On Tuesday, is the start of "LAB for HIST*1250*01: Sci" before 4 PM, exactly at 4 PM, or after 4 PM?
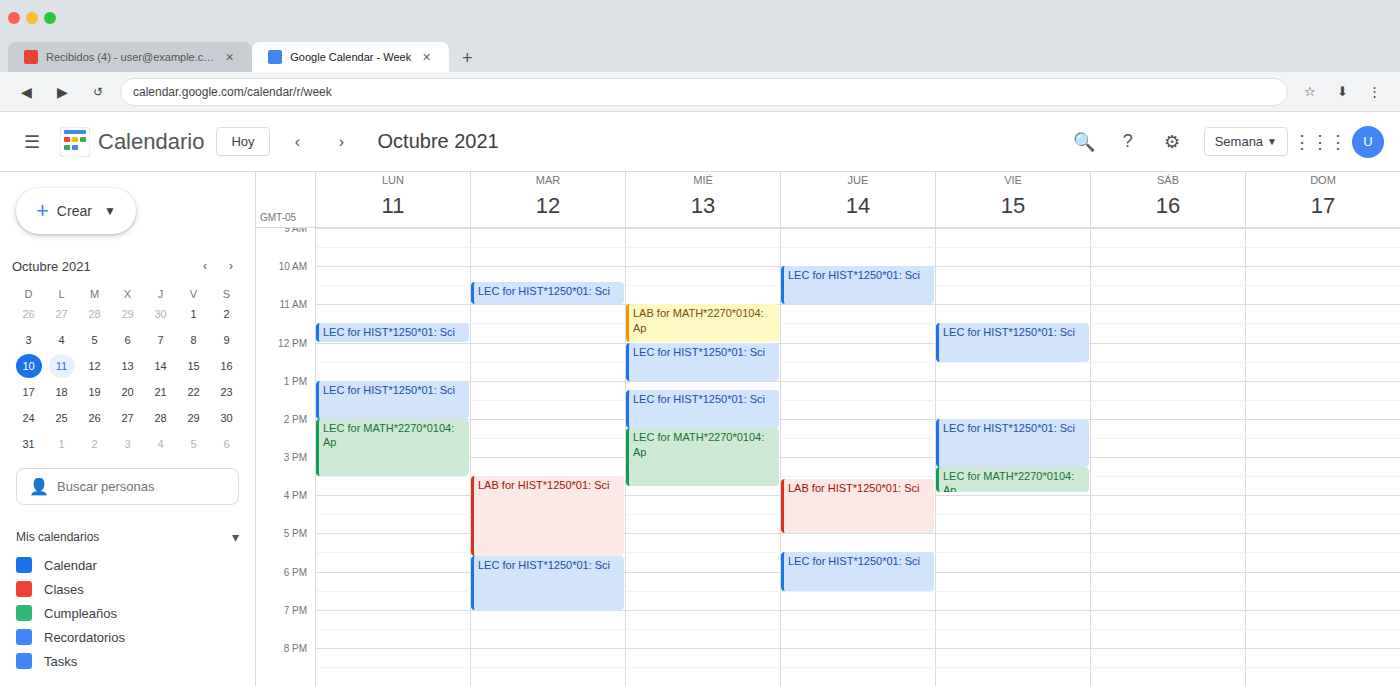
3:30 PM -- before 4 PM, 30 minutes above the 4 PM line.